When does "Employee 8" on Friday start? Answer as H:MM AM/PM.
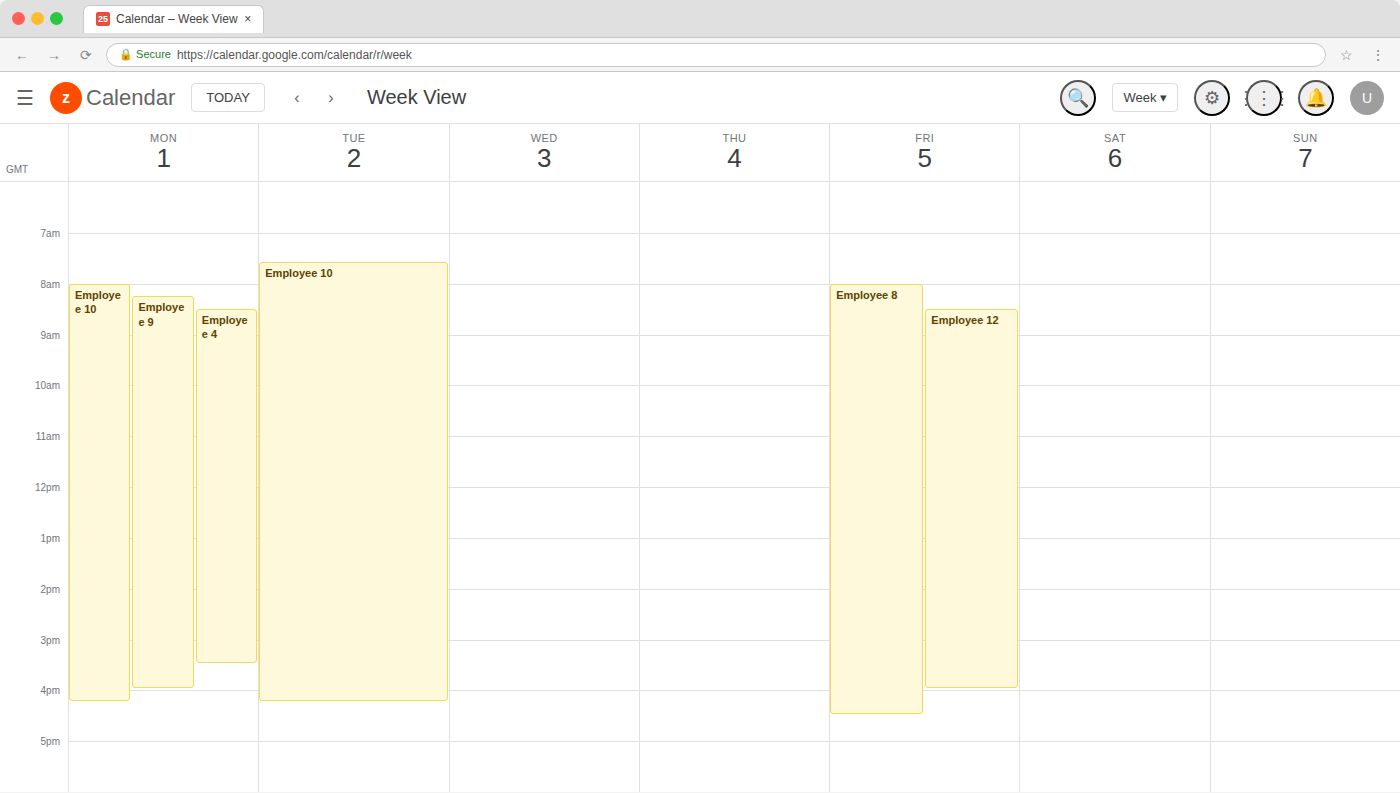
8:00 AM